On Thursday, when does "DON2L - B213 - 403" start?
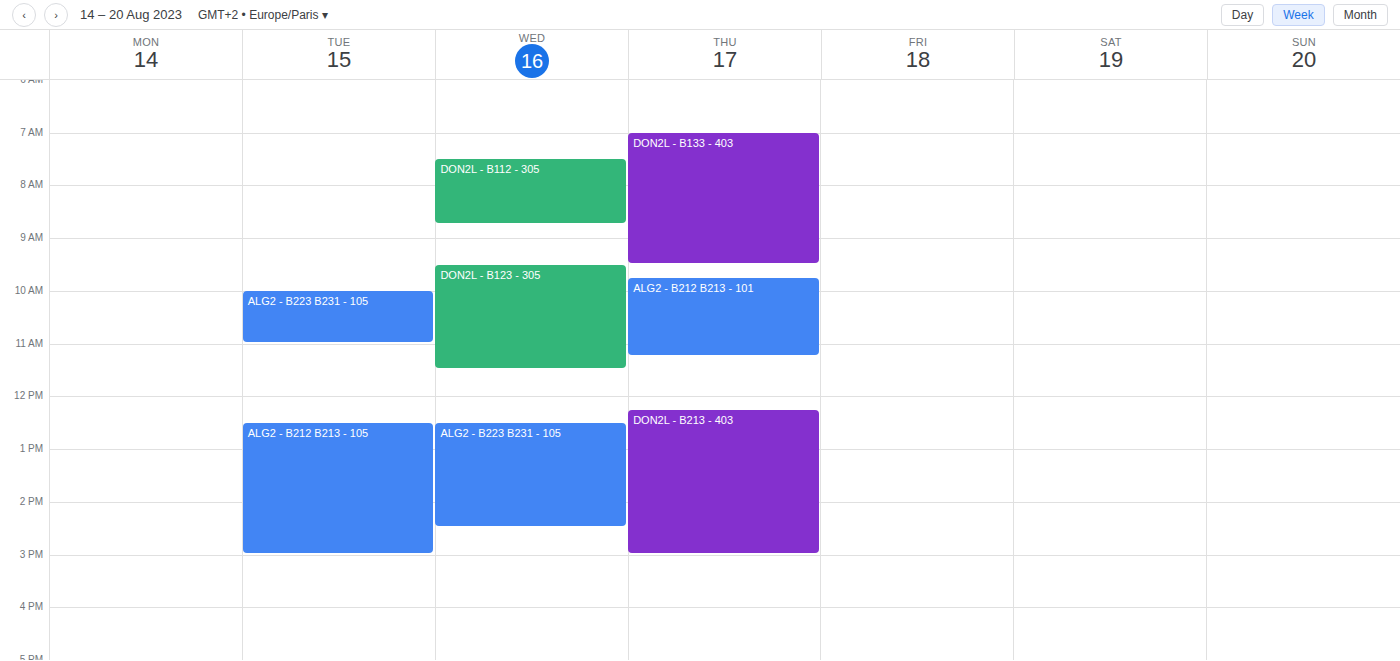
12:15